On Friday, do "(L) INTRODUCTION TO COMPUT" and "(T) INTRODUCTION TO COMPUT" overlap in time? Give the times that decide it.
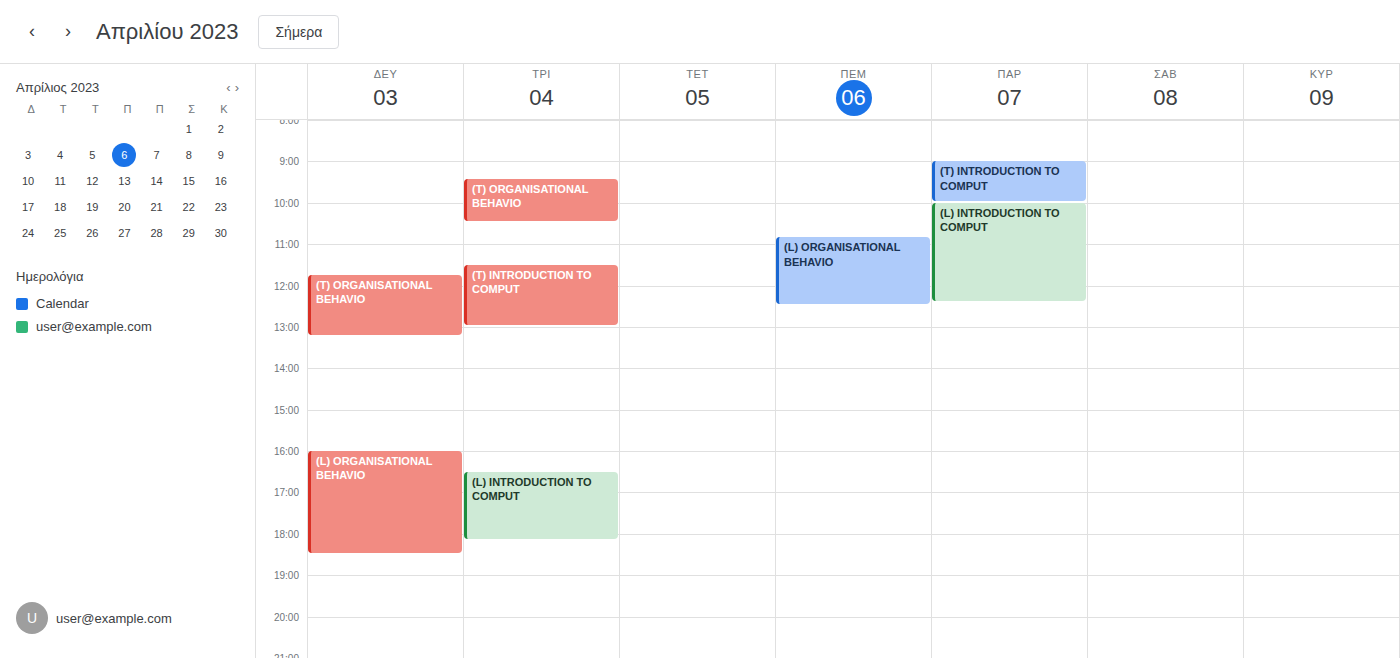
"(T) INTRODUCTION TO COMPUT" ends at 10:00 AM, exactly when "(L) INTRODUCTION TO COMPUT" starts -- they touch but do not overlap.